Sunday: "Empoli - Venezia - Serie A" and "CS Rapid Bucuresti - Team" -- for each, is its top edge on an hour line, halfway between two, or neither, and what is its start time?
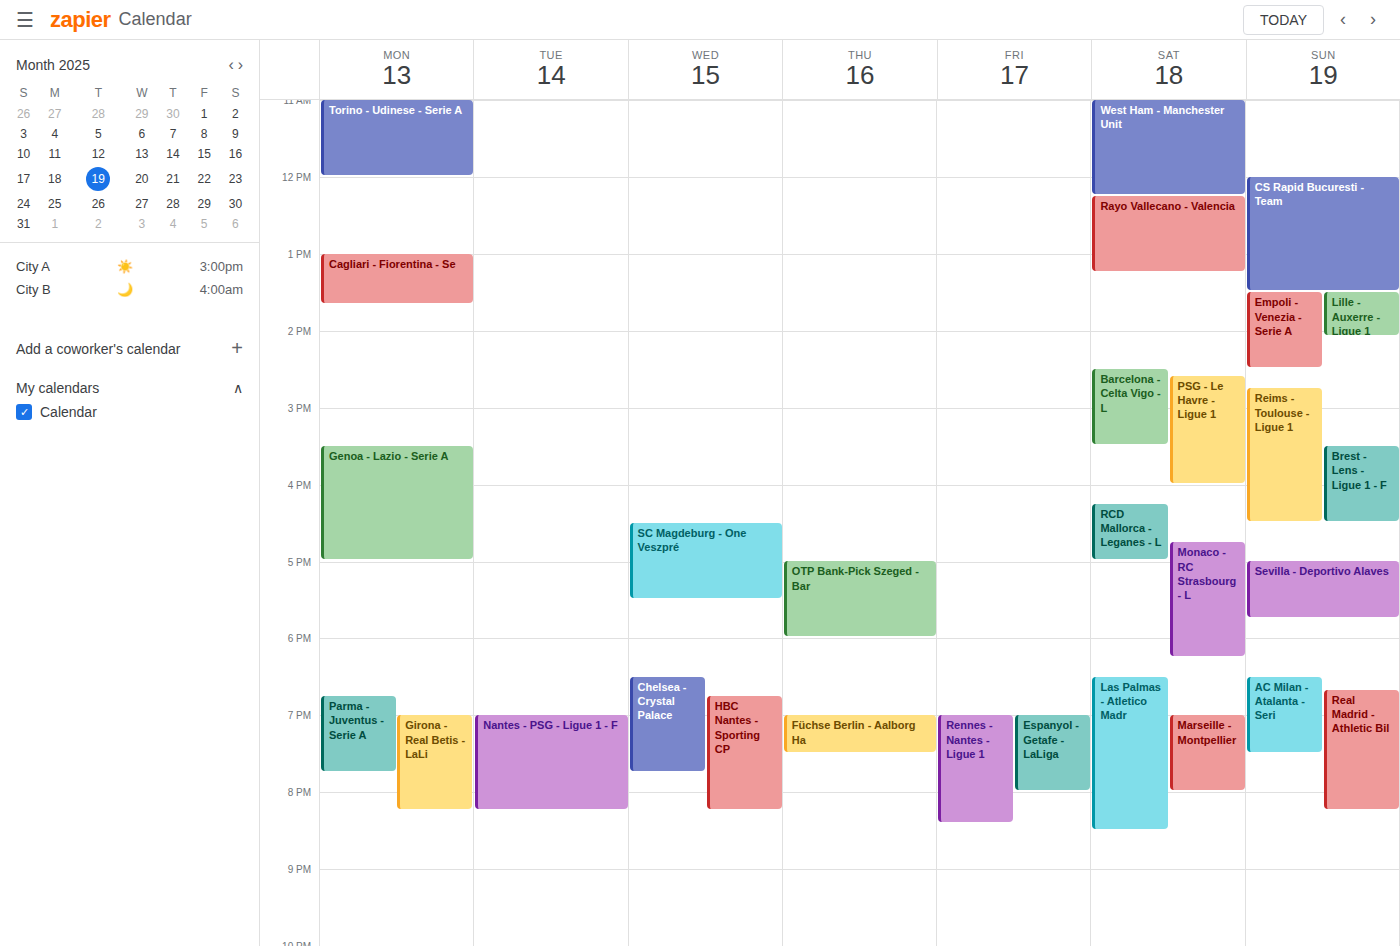
"Empoli - Venezia - Serie A": 1:30 PM, halfway between the 1 PM and 2 PM lines. "CS Rapid Bucuresti - Team": 12:00 PM, exactly on the 12 PM line.